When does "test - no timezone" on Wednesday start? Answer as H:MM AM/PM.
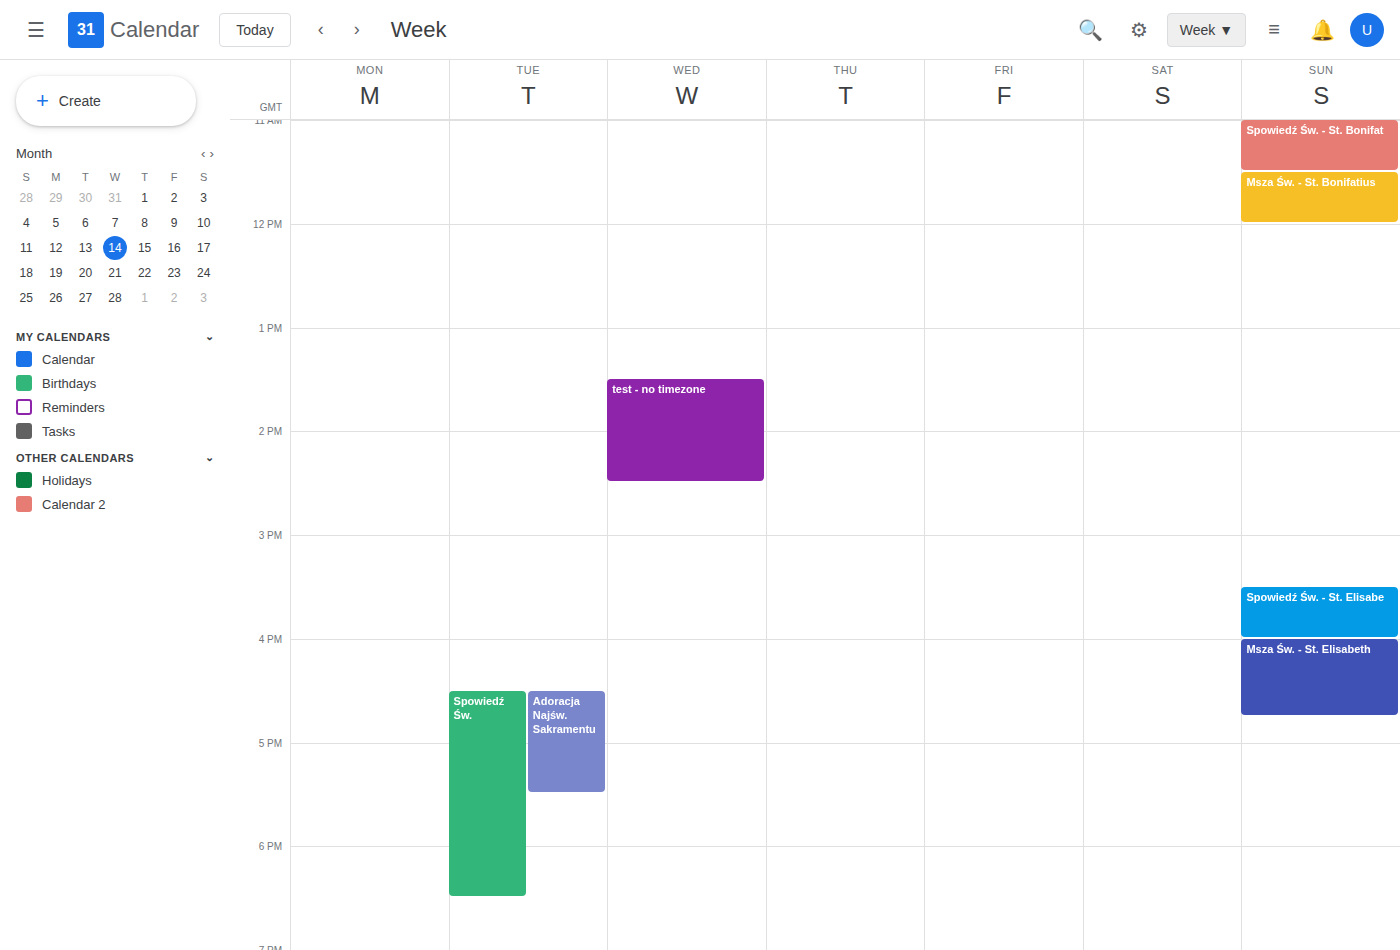
1:30 PM